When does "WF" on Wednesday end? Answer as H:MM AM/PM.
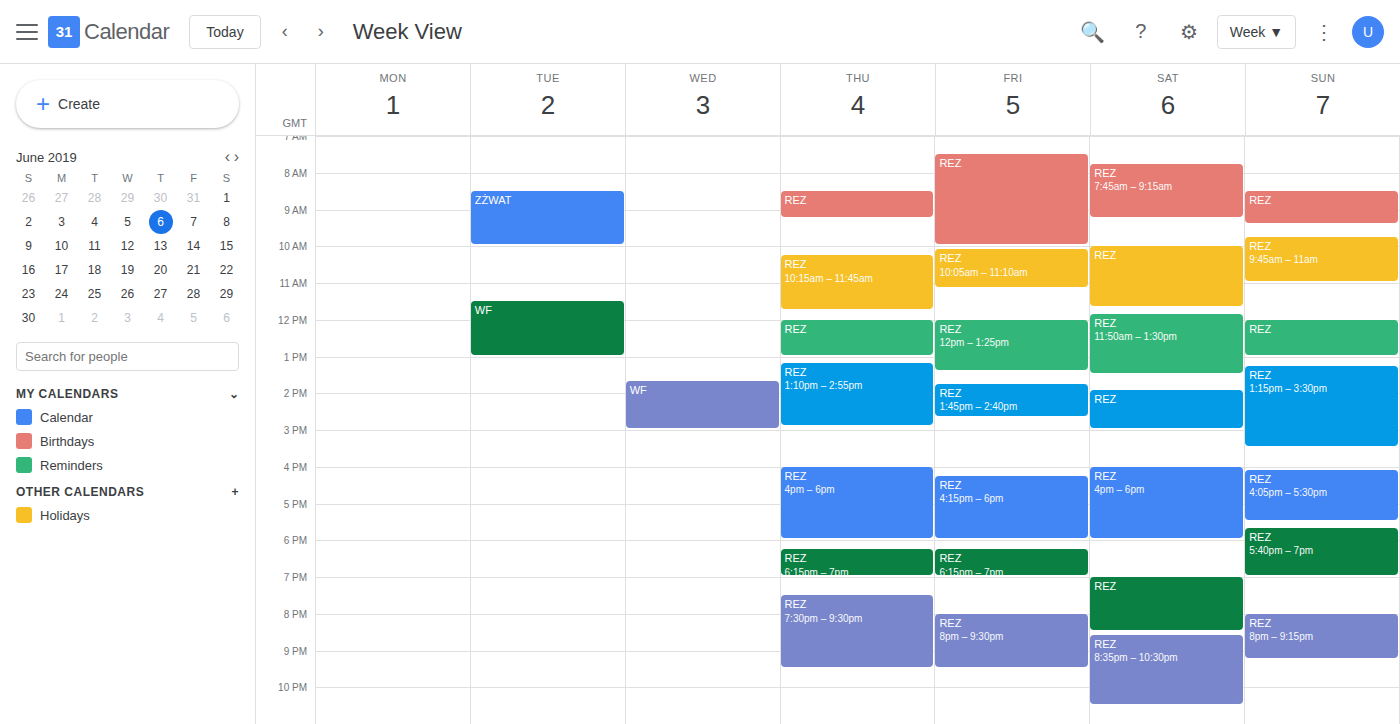
3:00 PM